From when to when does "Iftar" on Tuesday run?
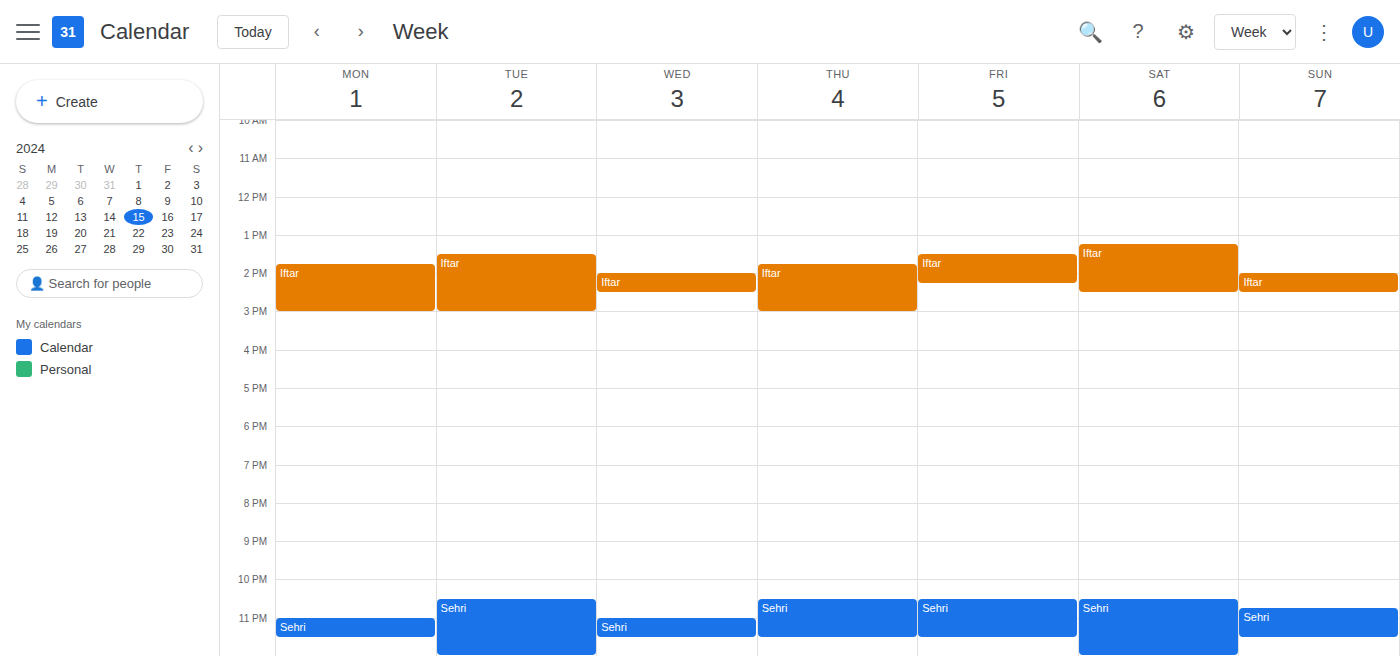
1:30 PM to 3:00 PM